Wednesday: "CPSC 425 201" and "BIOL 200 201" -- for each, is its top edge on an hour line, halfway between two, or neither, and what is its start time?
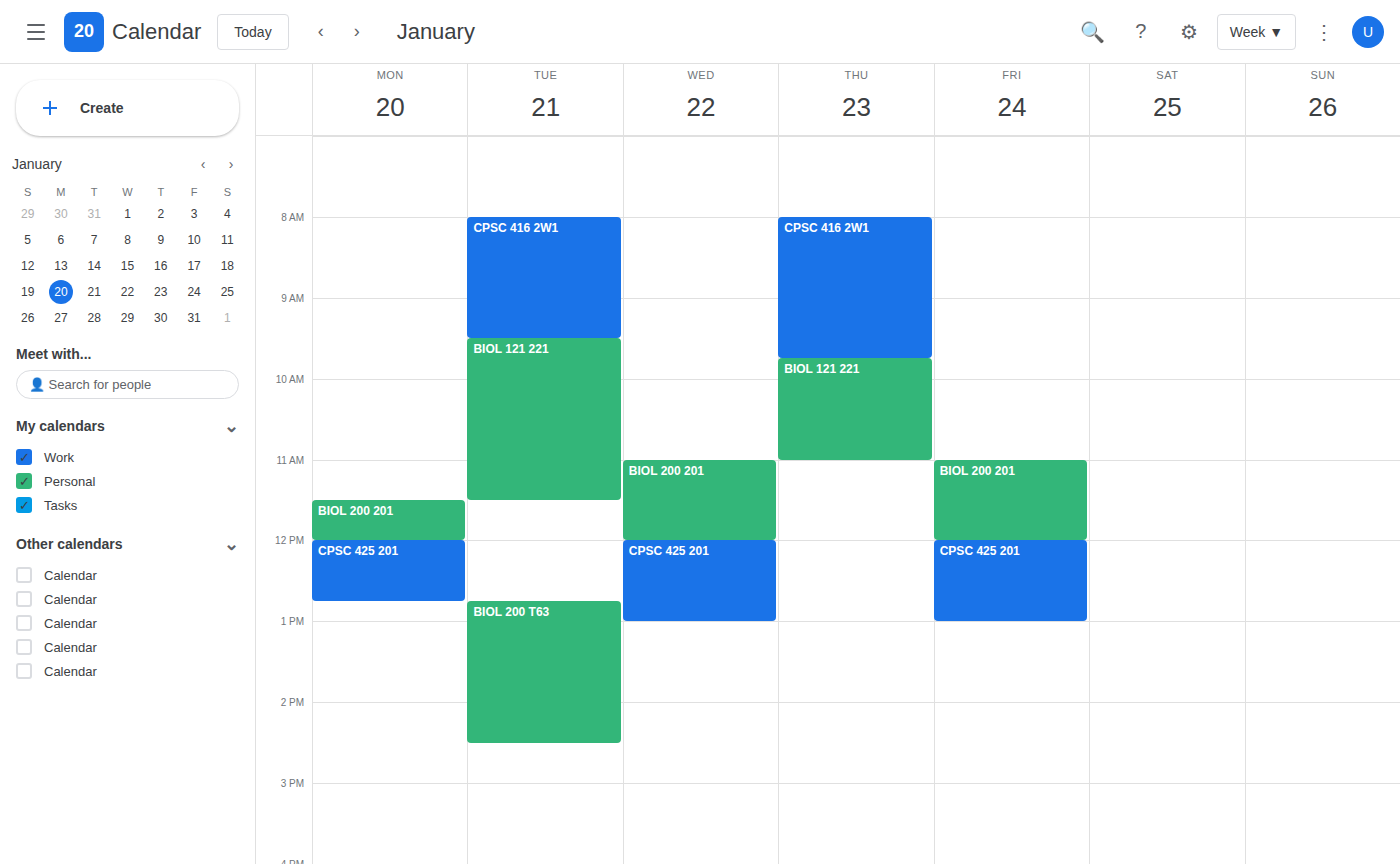
"CPSC 425 201": 12:00 PM, exactly on the 12 PM line. "BIOL 200 201": 11:00 AM, exactly on the 11 AM line.